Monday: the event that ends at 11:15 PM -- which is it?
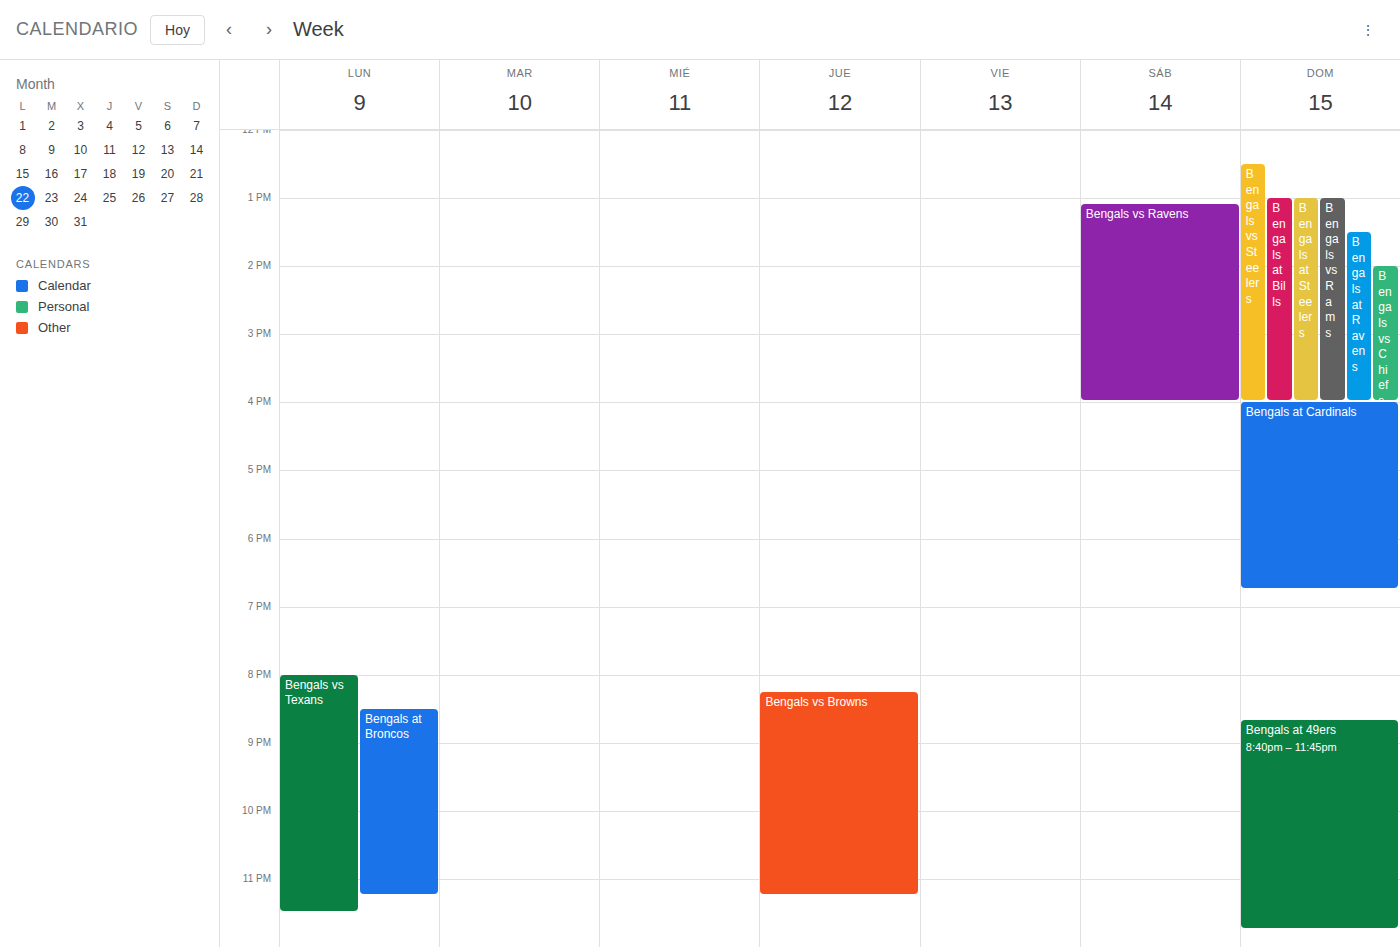
"Bengals at Broncos"